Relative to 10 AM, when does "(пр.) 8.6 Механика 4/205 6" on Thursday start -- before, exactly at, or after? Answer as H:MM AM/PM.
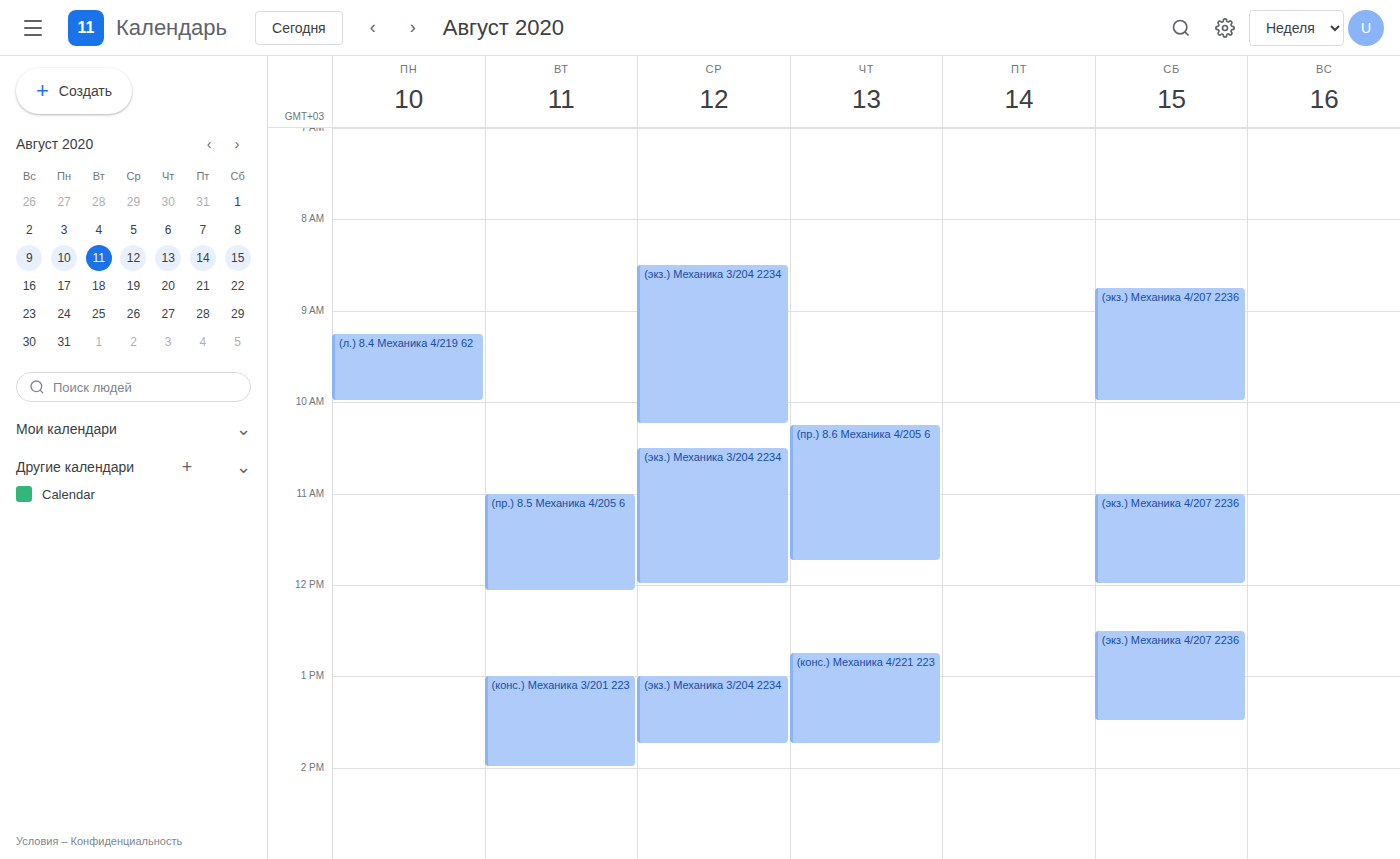
10:15 AM -- after 10 AM, 15 minutes below the 10 AM line.